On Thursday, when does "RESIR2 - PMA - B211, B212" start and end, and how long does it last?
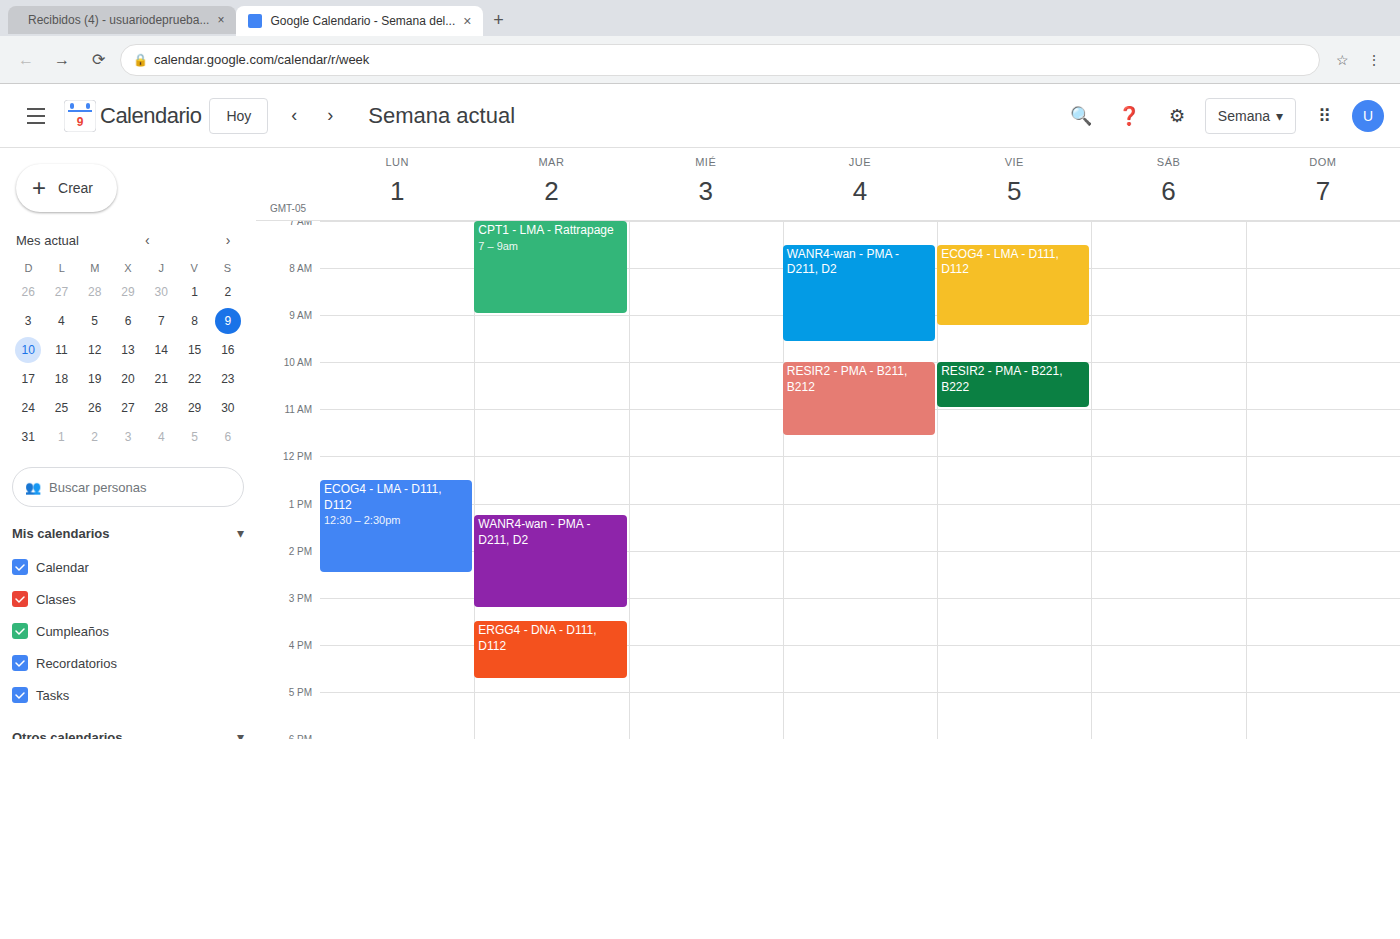
10:00 AM to 11:35 AM, 1 hour 35 minutes